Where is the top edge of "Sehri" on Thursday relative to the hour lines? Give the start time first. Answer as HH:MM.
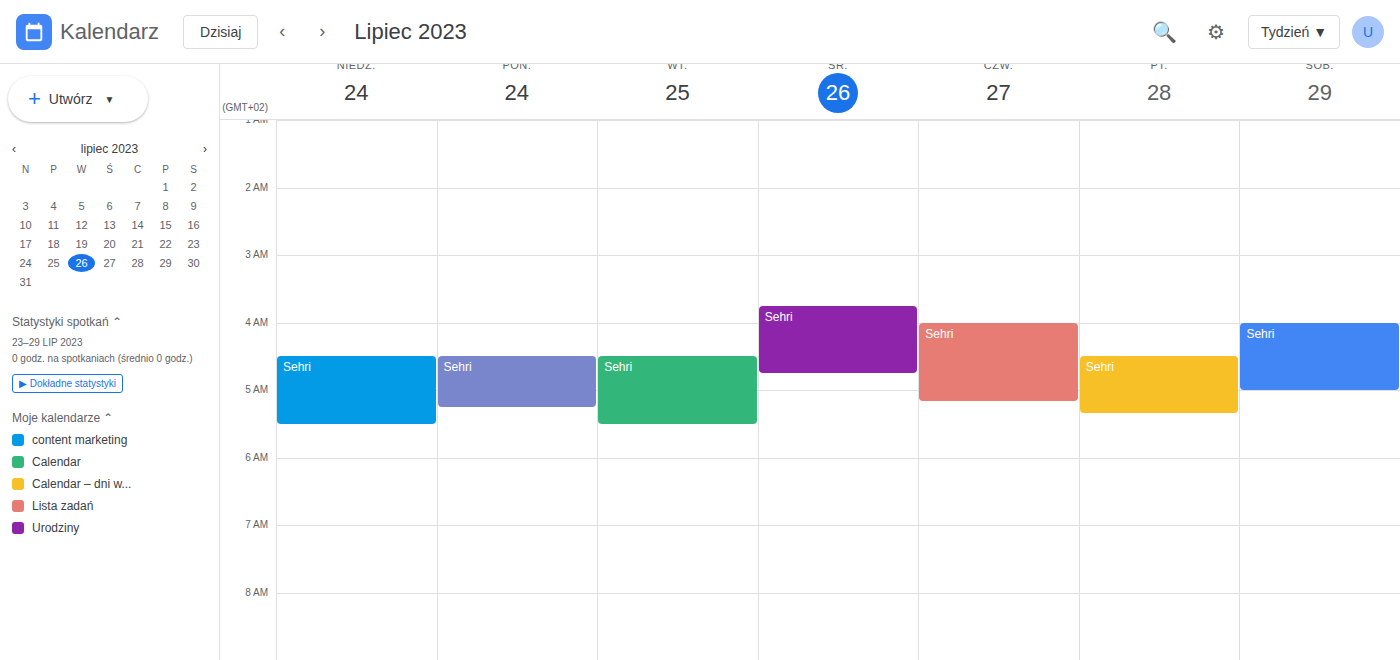
04:00 -- exactly on the 04:00 line.